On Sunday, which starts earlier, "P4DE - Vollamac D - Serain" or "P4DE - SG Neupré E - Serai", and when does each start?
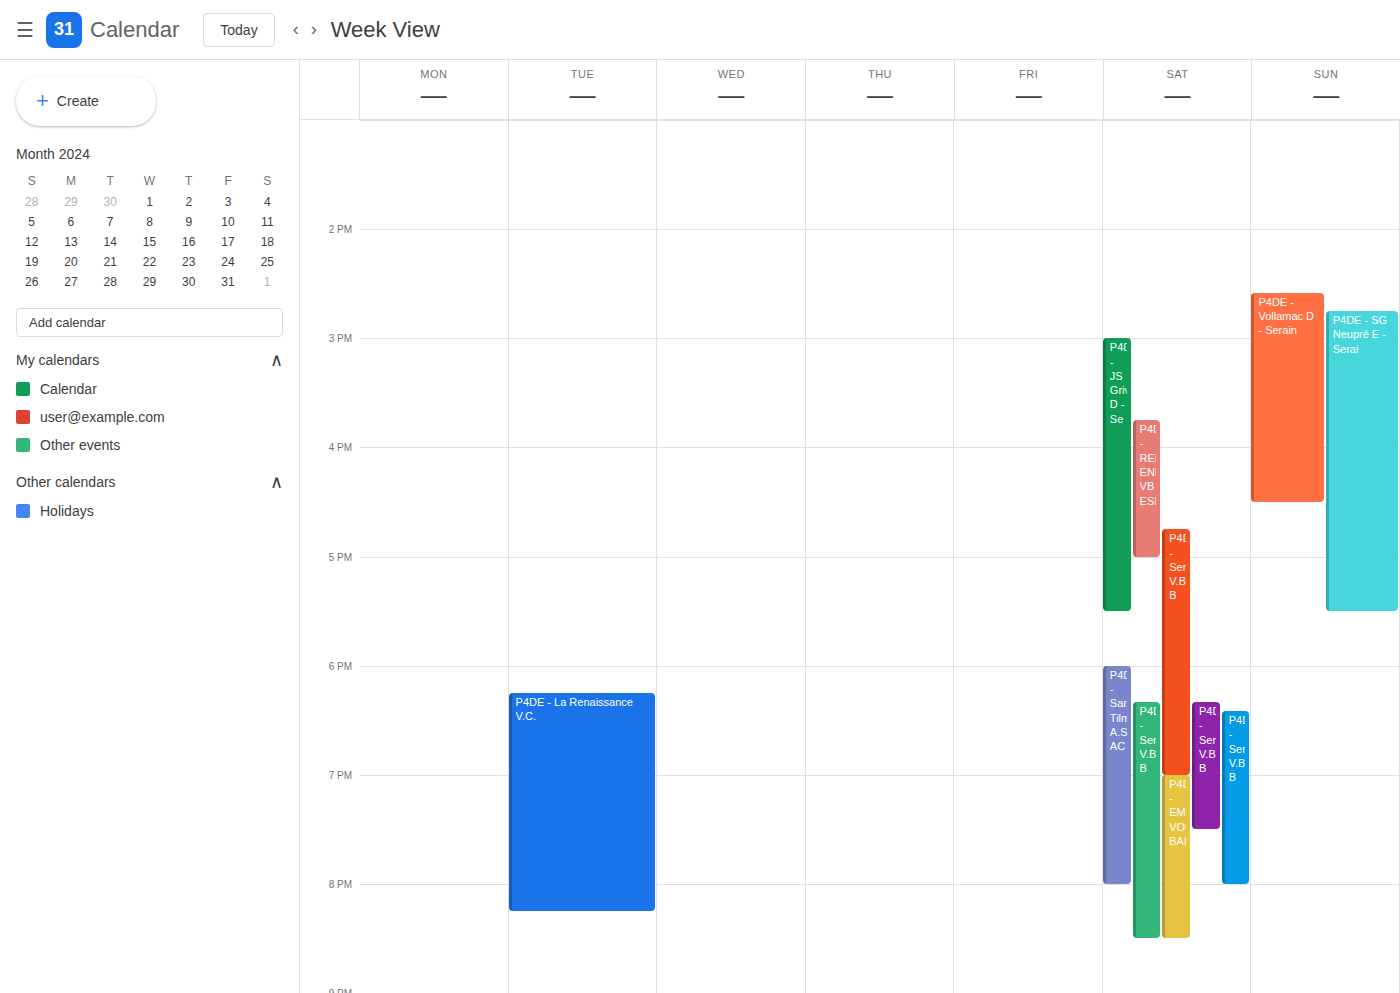
"P4DE - Vollamac D - Serain" 2:35 PM; "P4DE - SG Neupré E - Serai" 2:45 PM.